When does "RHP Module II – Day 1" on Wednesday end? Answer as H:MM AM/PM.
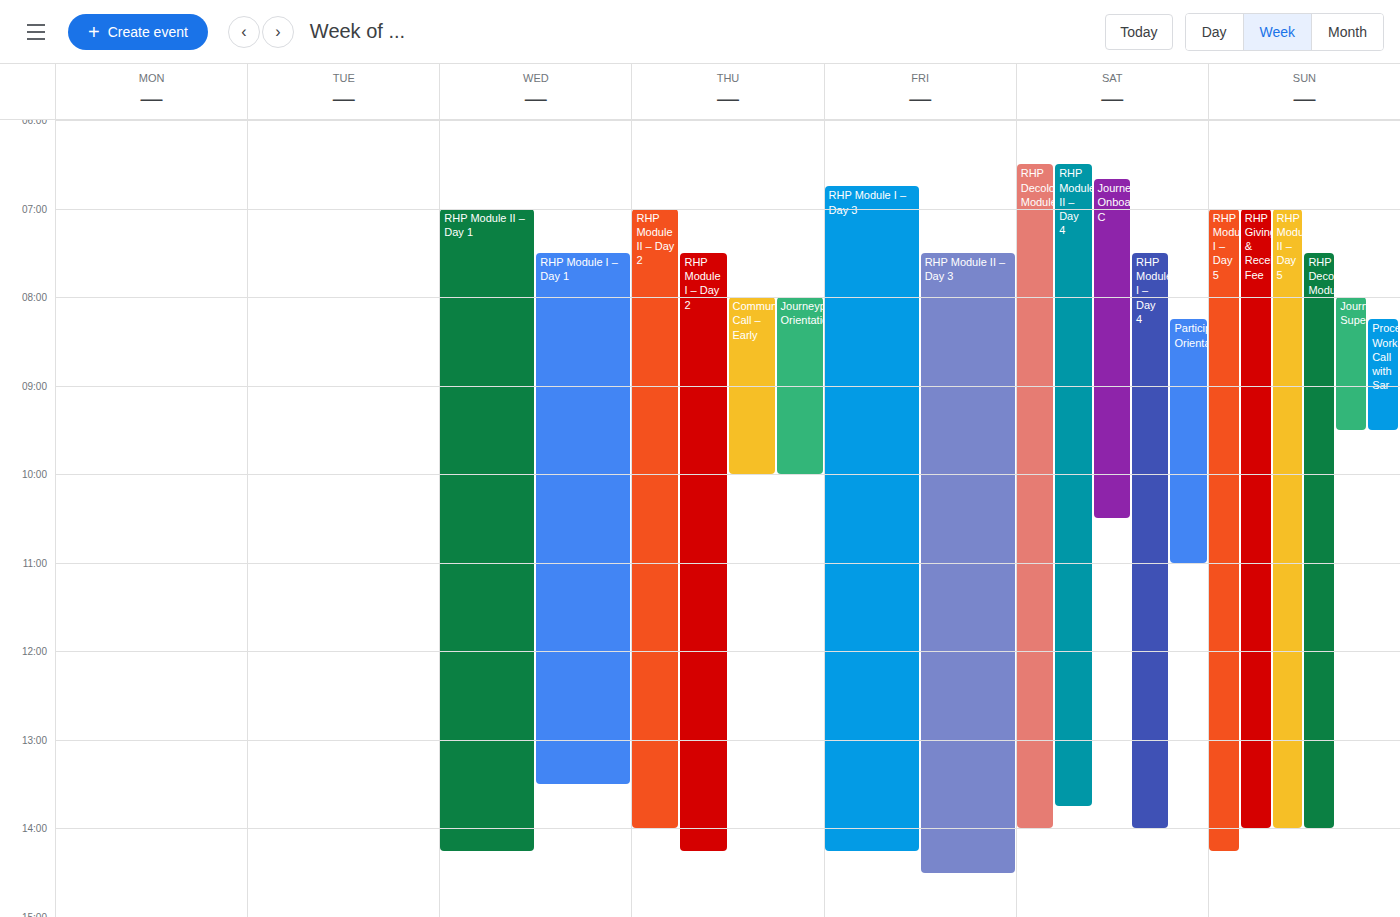
2:15 PM